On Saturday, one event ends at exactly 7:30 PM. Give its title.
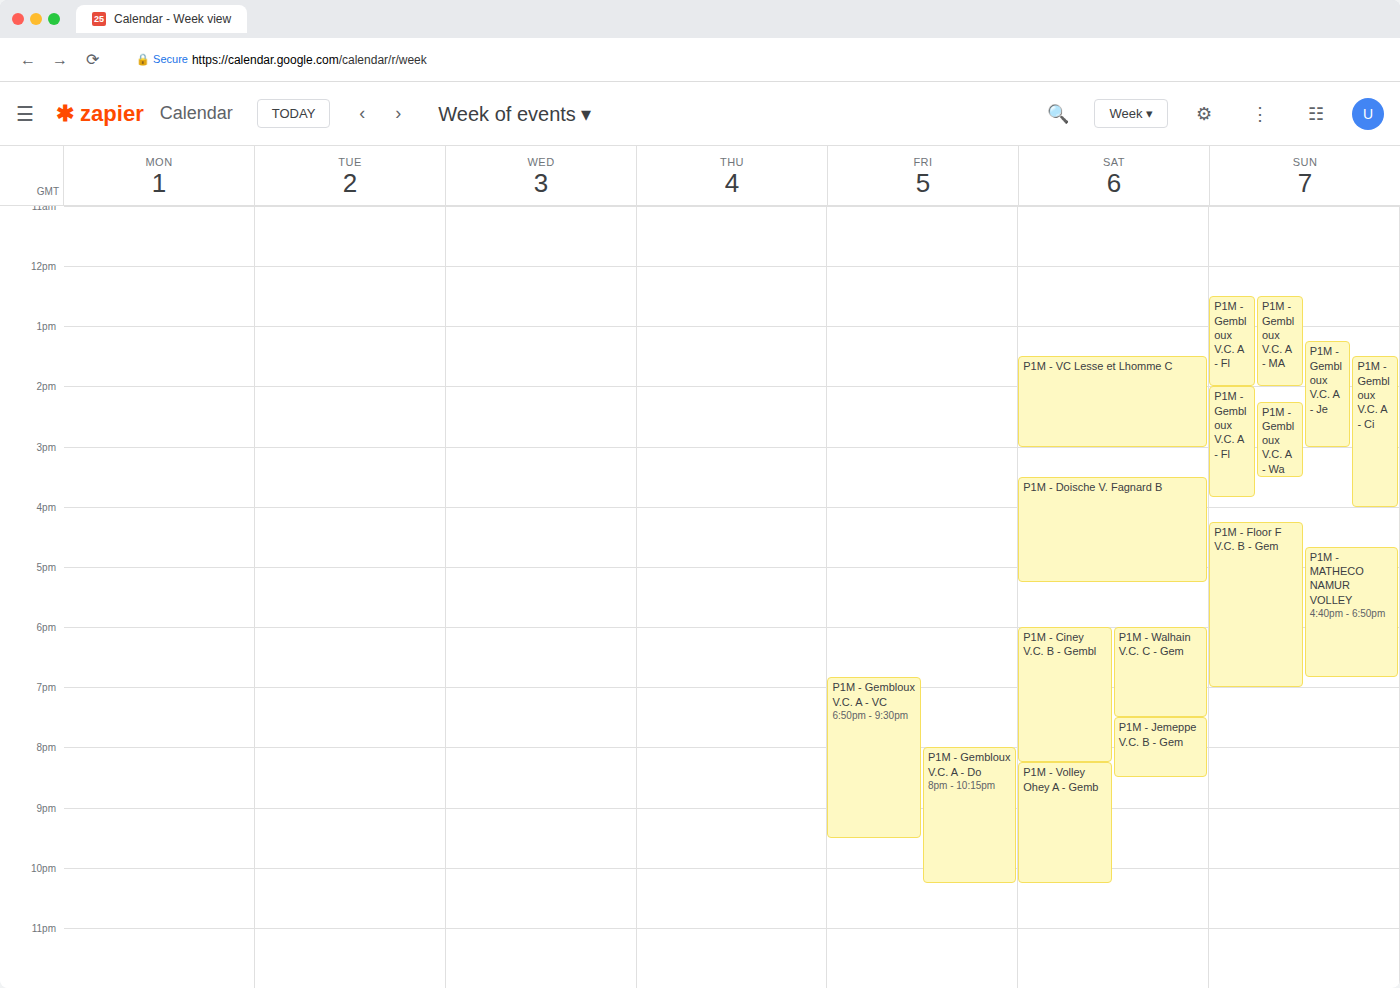
"P1M - Walhain V.C. C - Gem"